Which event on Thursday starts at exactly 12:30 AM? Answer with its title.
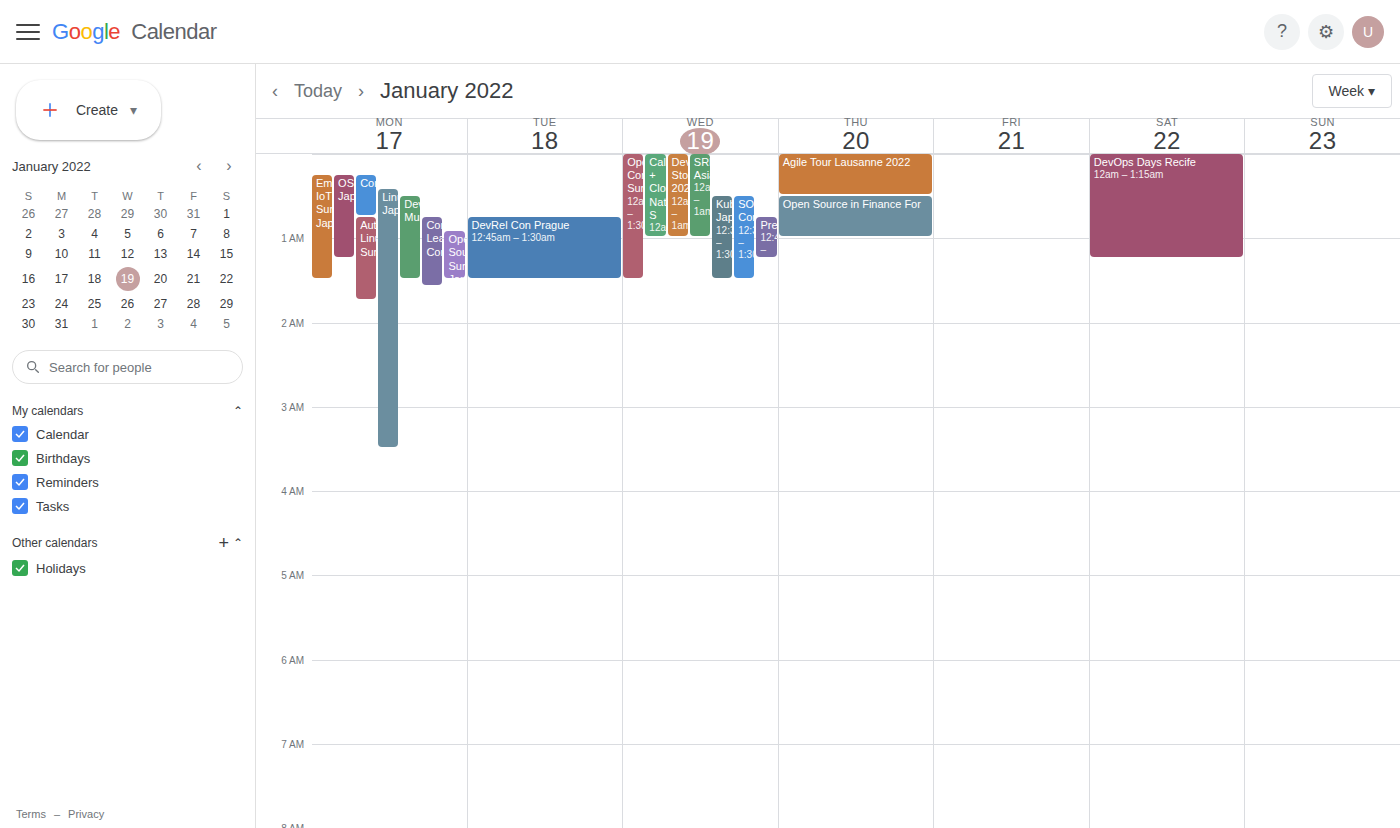
"Open Source in Finance For"